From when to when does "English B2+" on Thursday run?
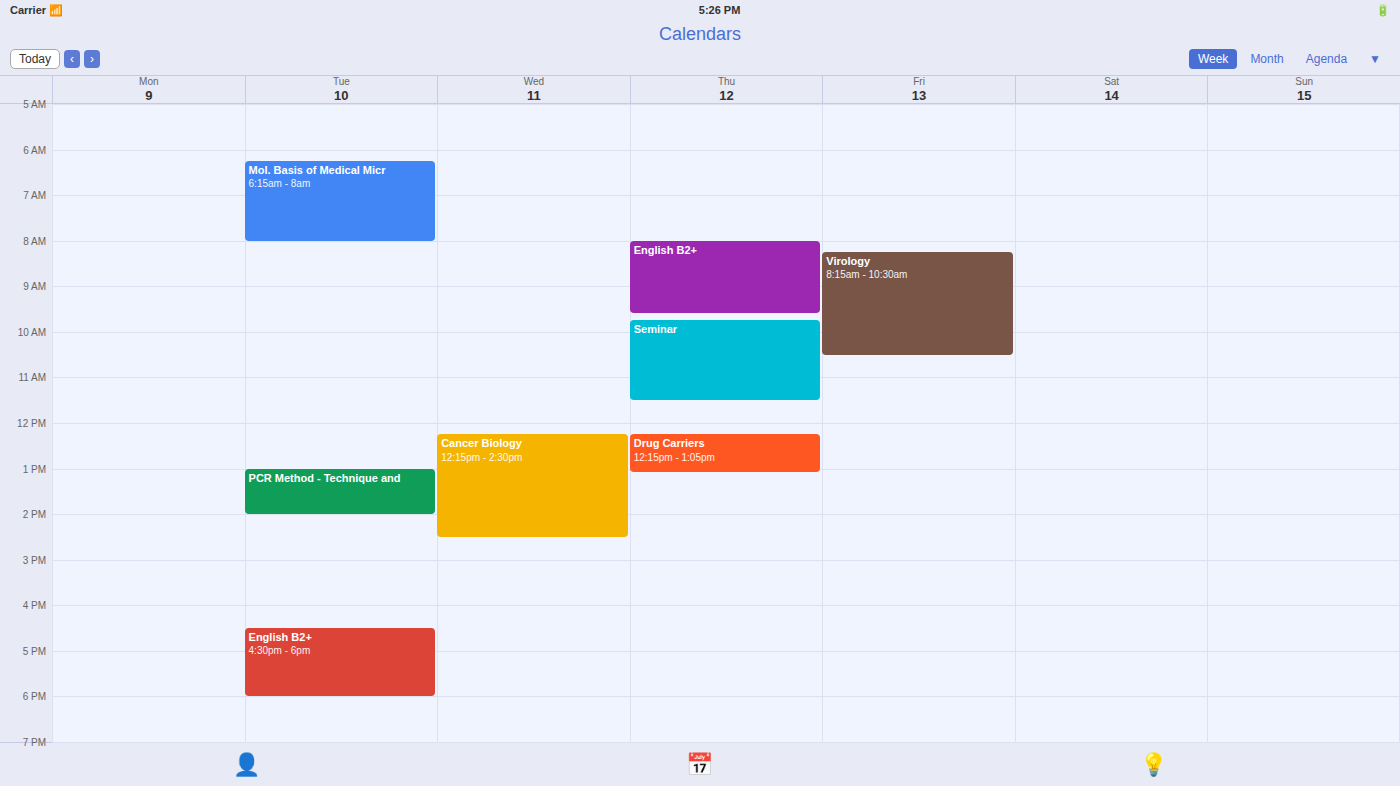
8:00 AM to 9:35 AM